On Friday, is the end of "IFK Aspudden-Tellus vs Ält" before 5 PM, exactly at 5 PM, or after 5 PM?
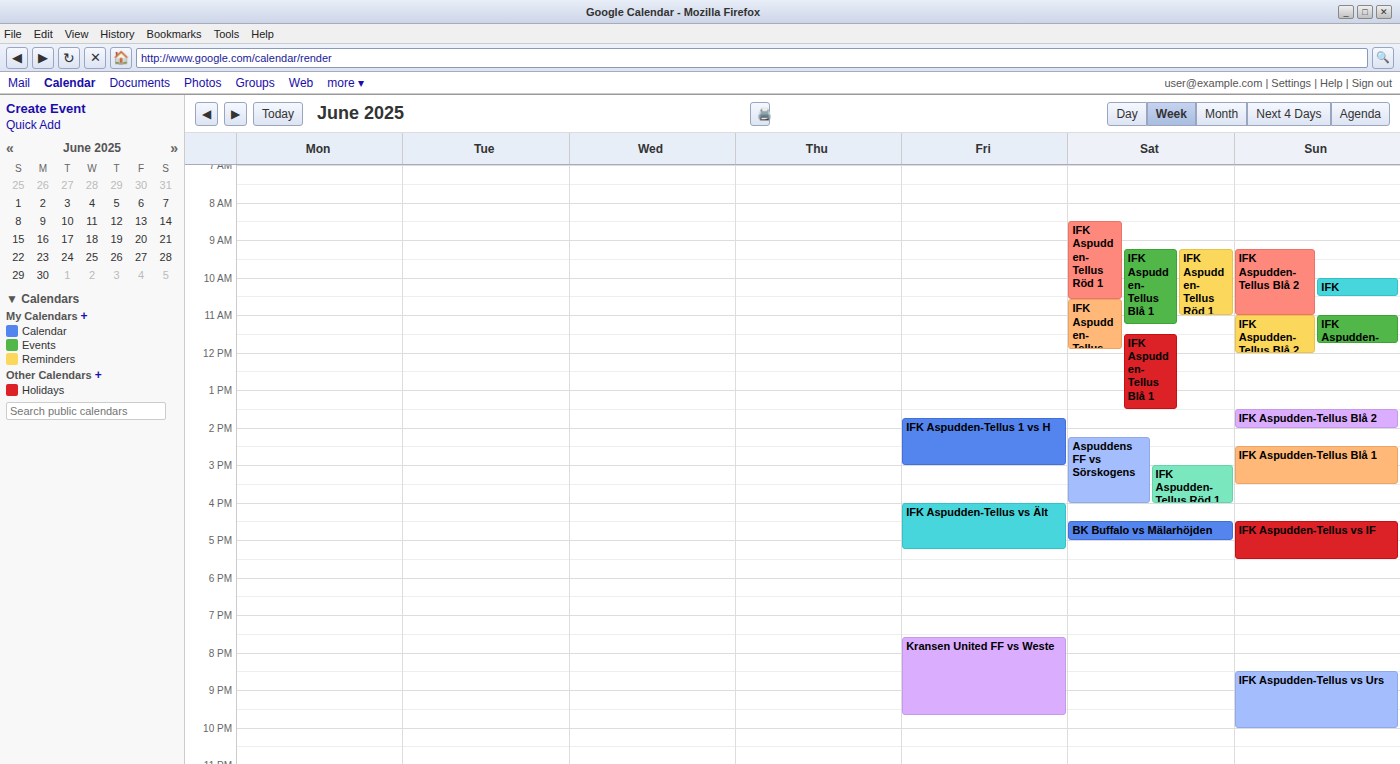
5:15 PM -- after 5 PM, 15 minutes below the 5 PM line.